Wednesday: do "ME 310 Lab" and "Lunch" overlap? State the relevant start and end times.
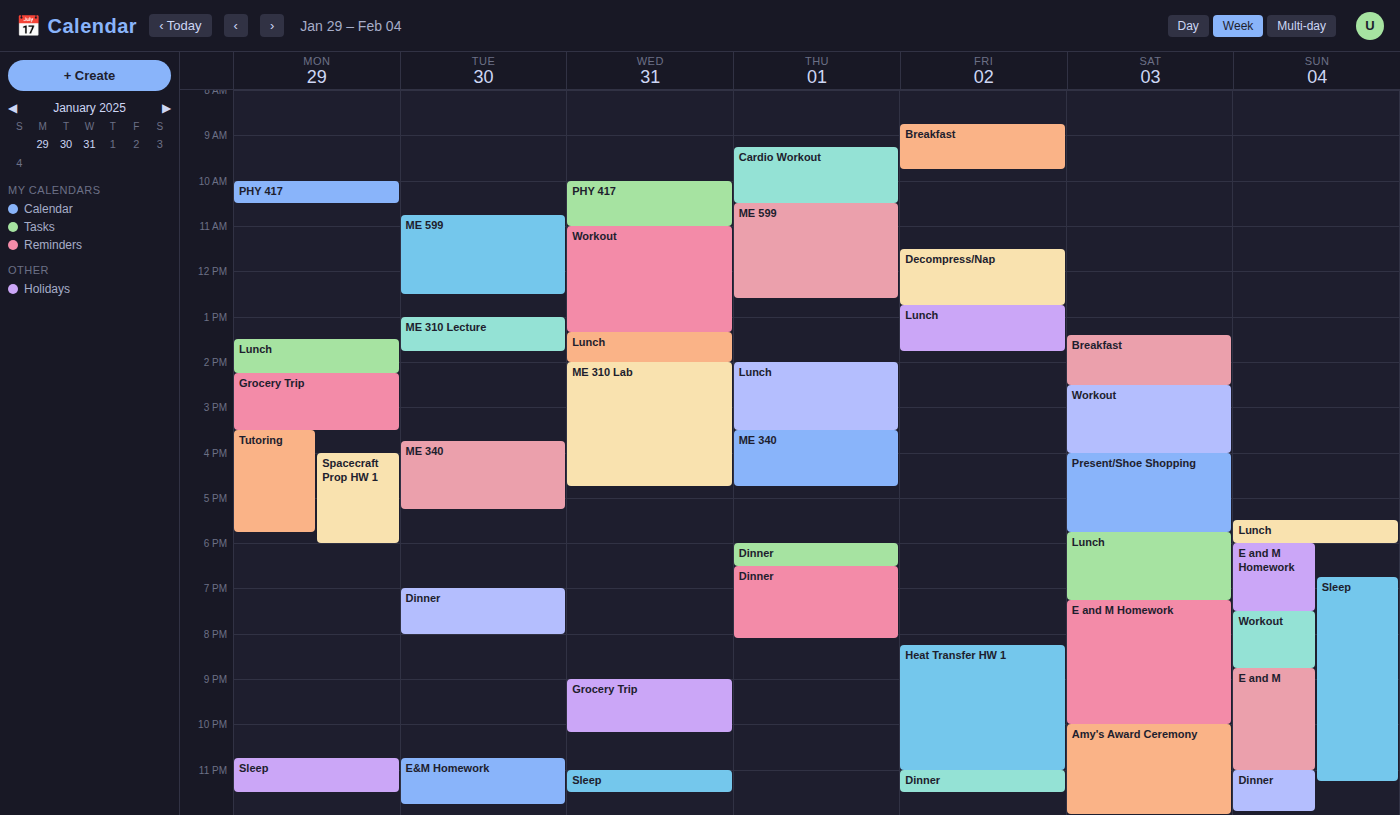
"Lunch" ends at 2:00 PM, exactly when "ME 310 Lab" starts -- they touch but do not overlap.